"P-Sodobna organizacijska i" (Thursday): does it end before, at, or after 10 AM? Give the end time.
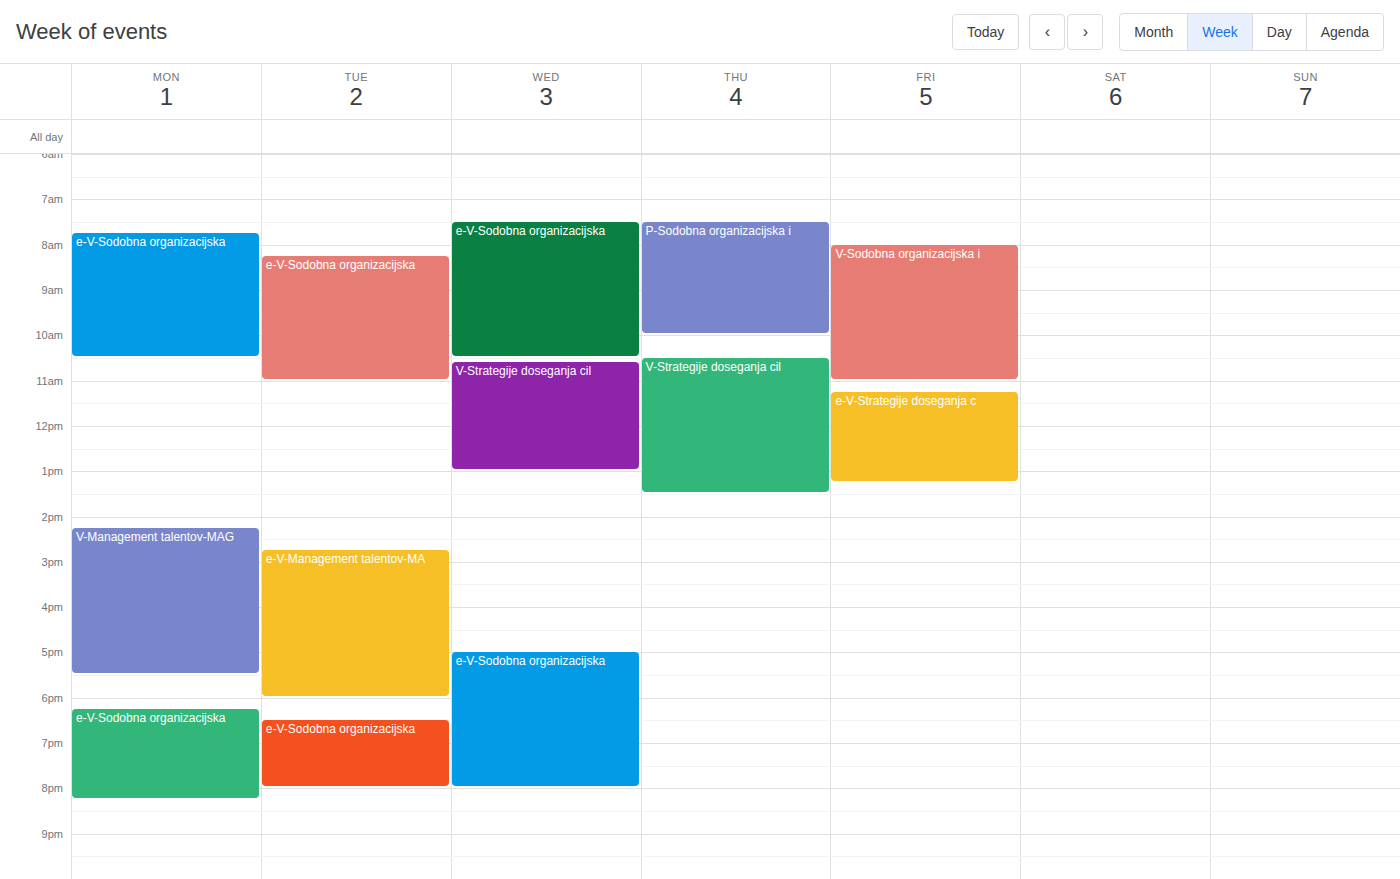
10:00 AM -- exactly at 10 AM, on the 10 AM line.